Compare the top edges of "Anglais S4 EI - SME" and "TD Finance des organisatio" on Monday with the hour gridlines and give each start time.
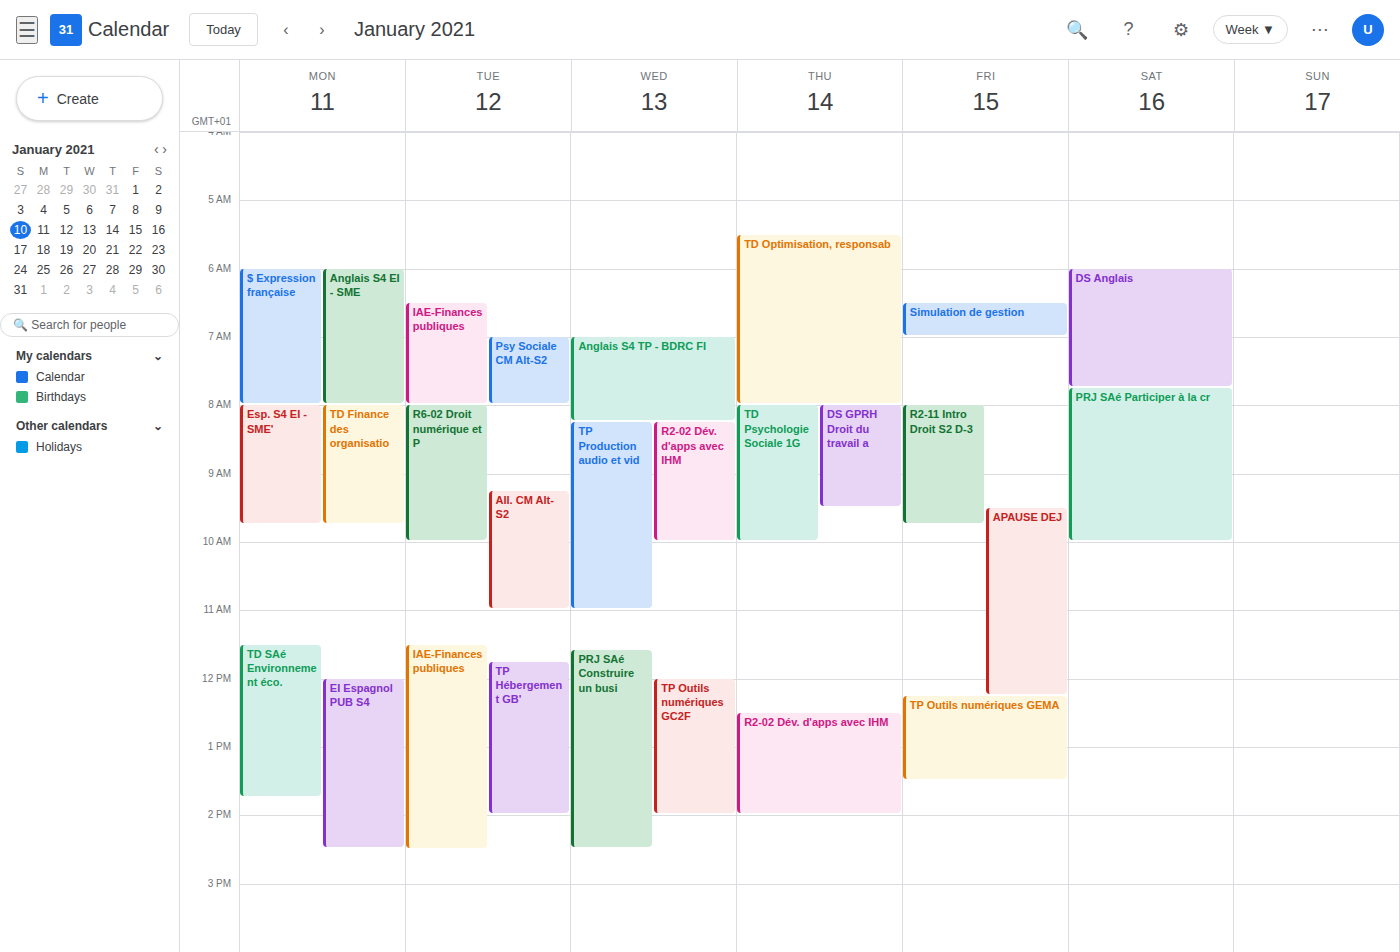
"Anglais S4 EI - SME": 6:00 AM, exactly on the 6 AM line. "TD Finance des organisatio": 8:00 AM, exactly on the 8 AM line.